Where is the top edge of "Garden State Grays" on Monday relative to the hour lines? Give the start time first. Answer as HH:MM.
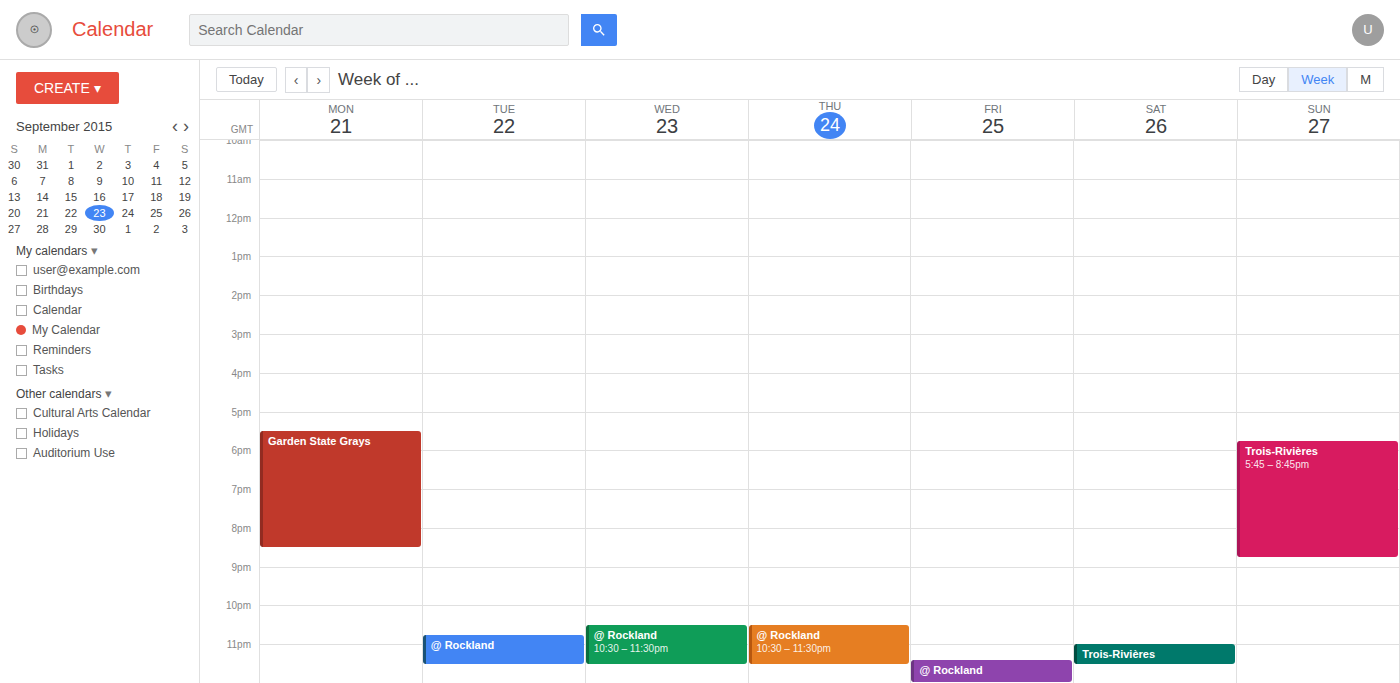
17:30 -- halfway between the 17:00 and 18:00 lines.